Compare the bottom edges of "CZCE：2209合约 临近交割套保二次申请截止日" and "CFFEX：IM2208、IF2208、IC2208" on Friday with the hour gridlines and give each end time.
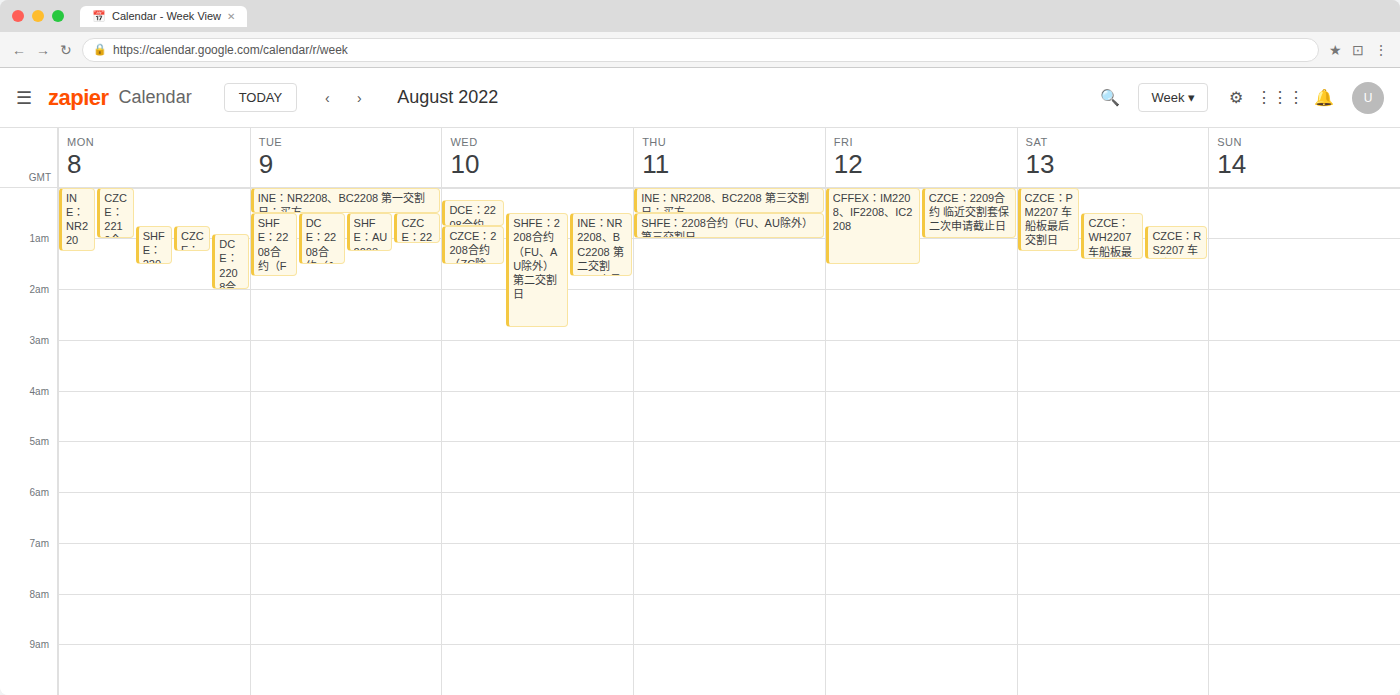
"CZCE：2209合约 临近交割套保二次申请截止日": 1:00 AM, exactly on the 1 AM line. "CFFEX：IM2208、IF2208、IC2208": 1:30 AM, halfway between the 1 AM and 2 AM lines.